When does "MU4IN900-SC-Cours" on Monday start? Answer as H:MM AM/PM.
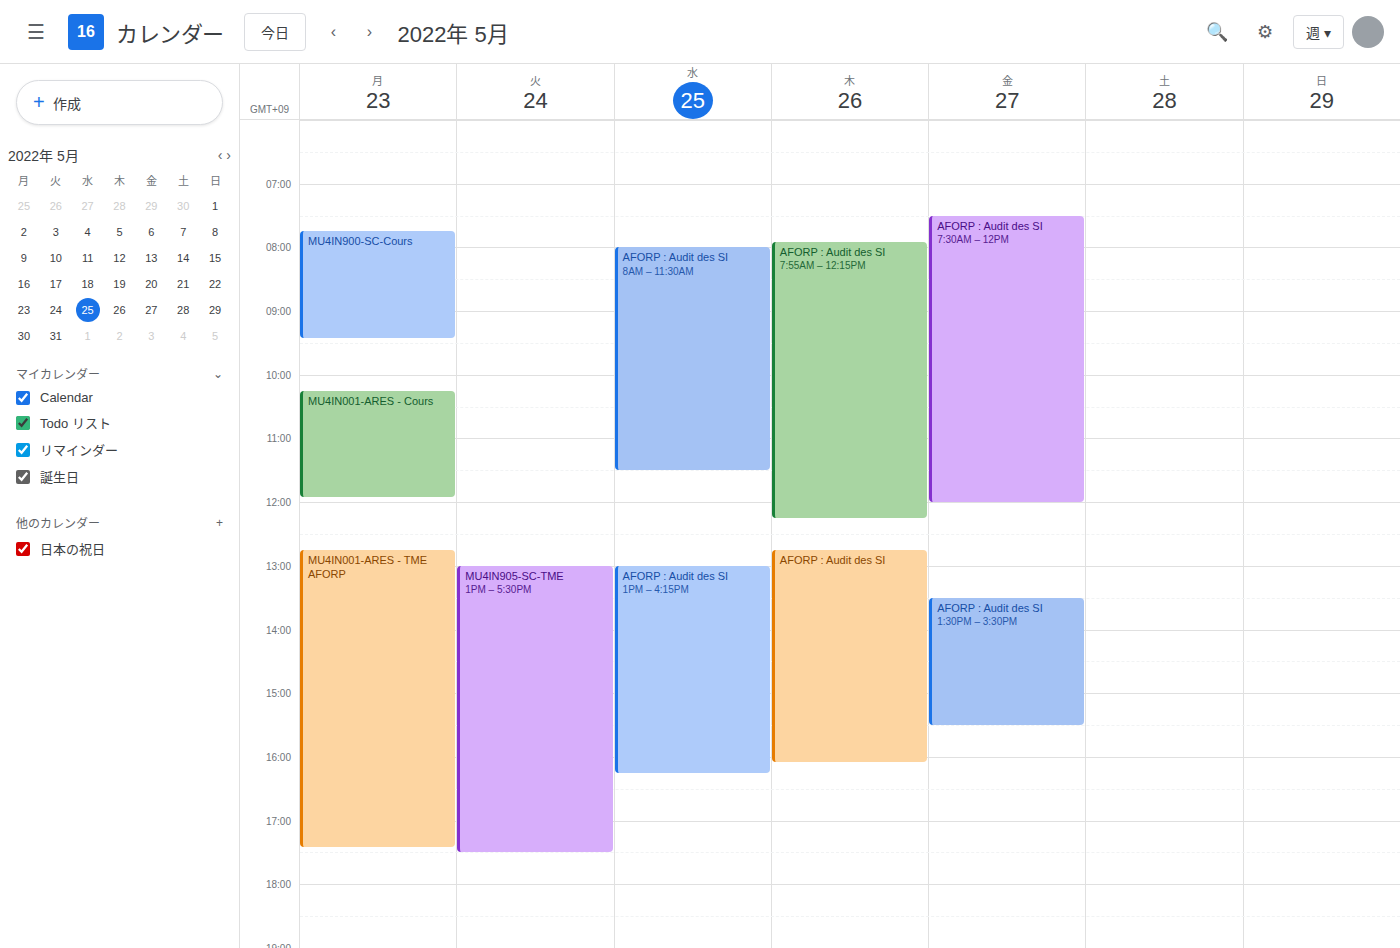
7:45 AM